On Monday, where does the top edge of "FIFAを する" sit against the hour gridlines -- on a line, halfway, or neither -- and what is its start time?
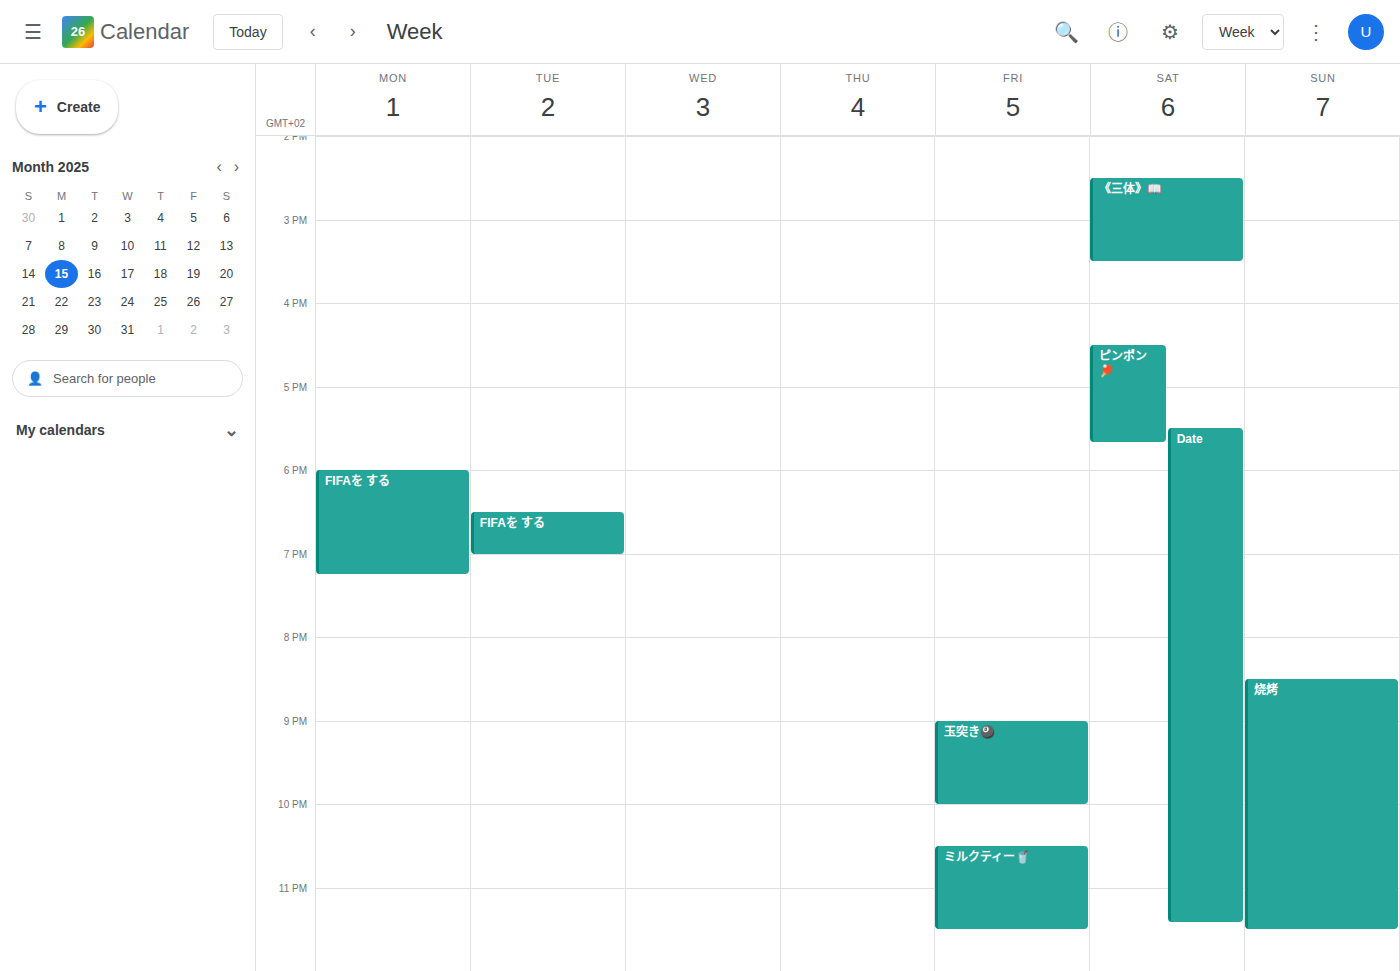
18:00 -- exactly on the 18:00 line.